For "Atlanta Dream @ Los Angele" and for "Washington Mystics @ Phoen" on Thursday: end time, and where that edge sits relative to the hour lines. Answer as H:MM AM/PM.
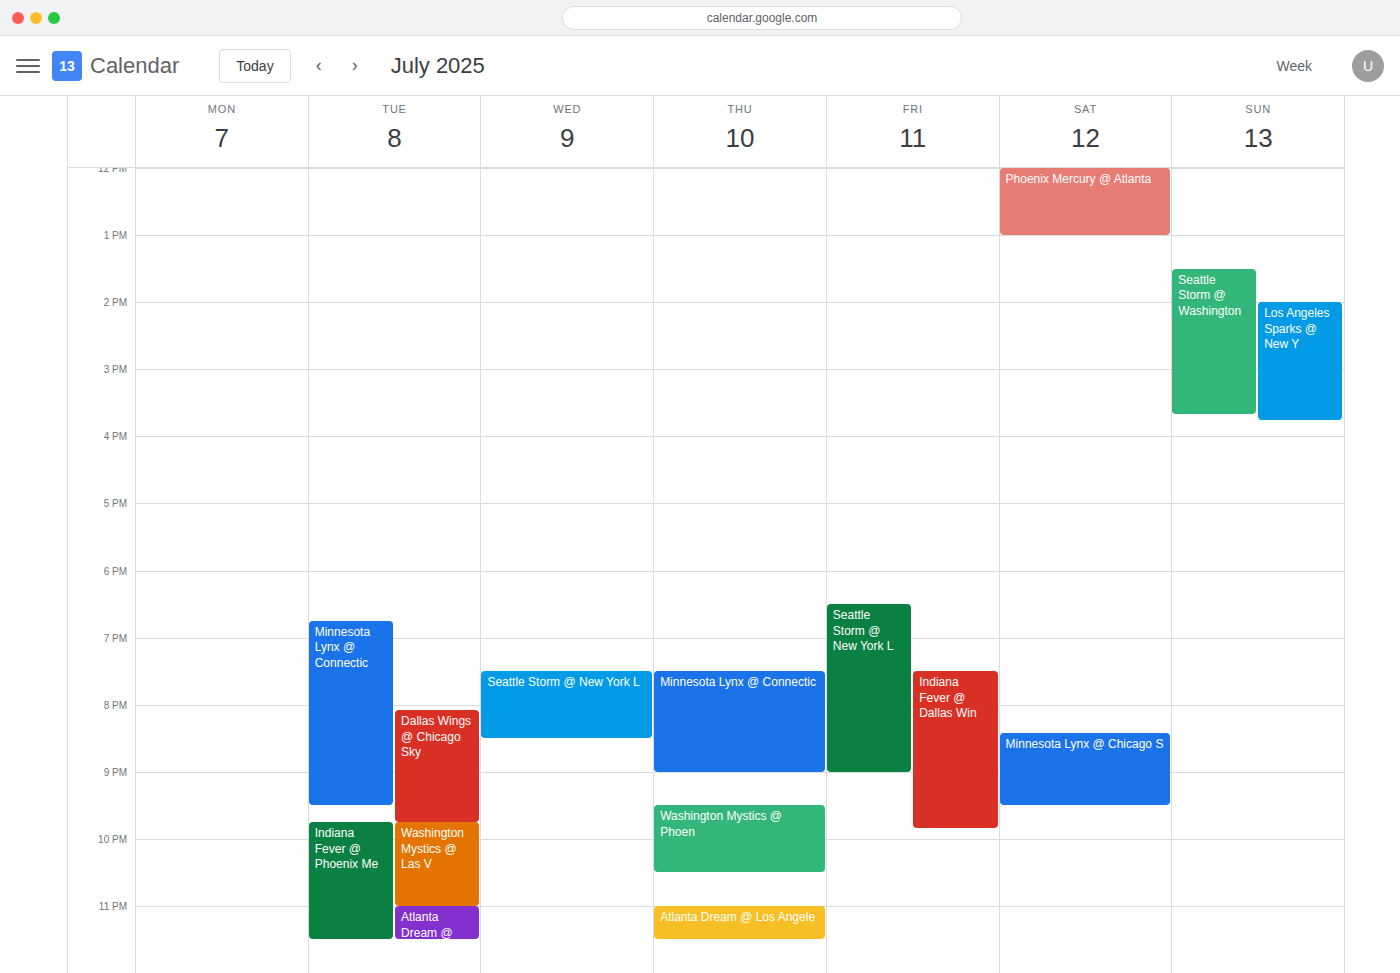
"Atlanta Dream @ Los Angele": 11:30 PM, halfway between the 11 PM and 12 AM lines. "Washington Mystics @ Phoen": 10:30 PM, halfway between the 10 PM and 11 PM lines.